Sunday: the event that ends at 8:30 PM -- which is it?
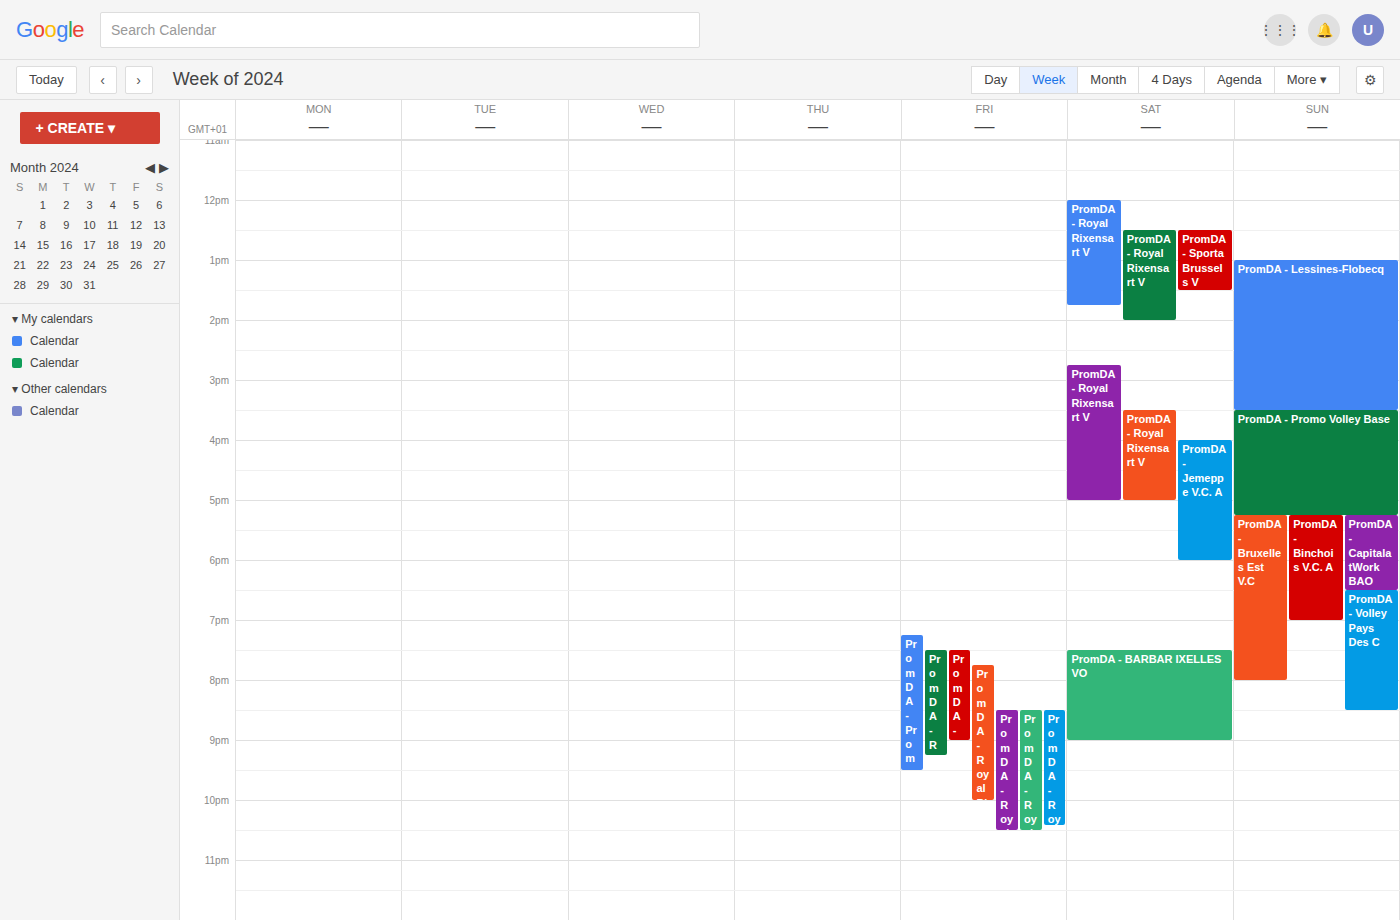
"PromDA - Volley Pays Des C"